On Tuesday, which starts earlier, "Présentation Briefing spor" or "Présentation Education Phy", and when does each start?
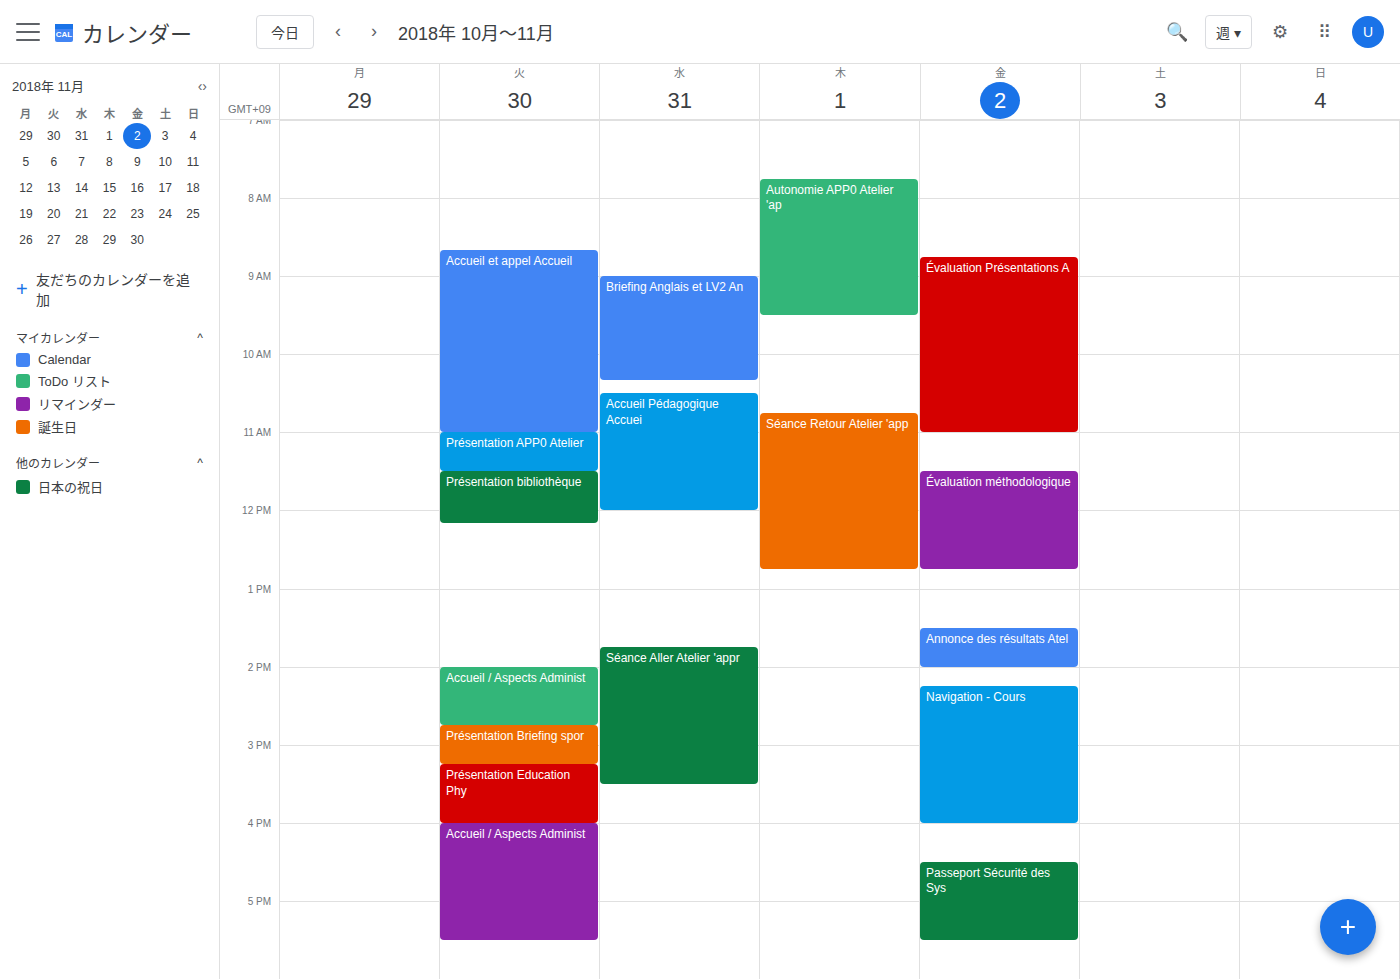
"Présentation Briefing spor" 2:45 PM; "Présentation Education Phy" 3:15 PM.